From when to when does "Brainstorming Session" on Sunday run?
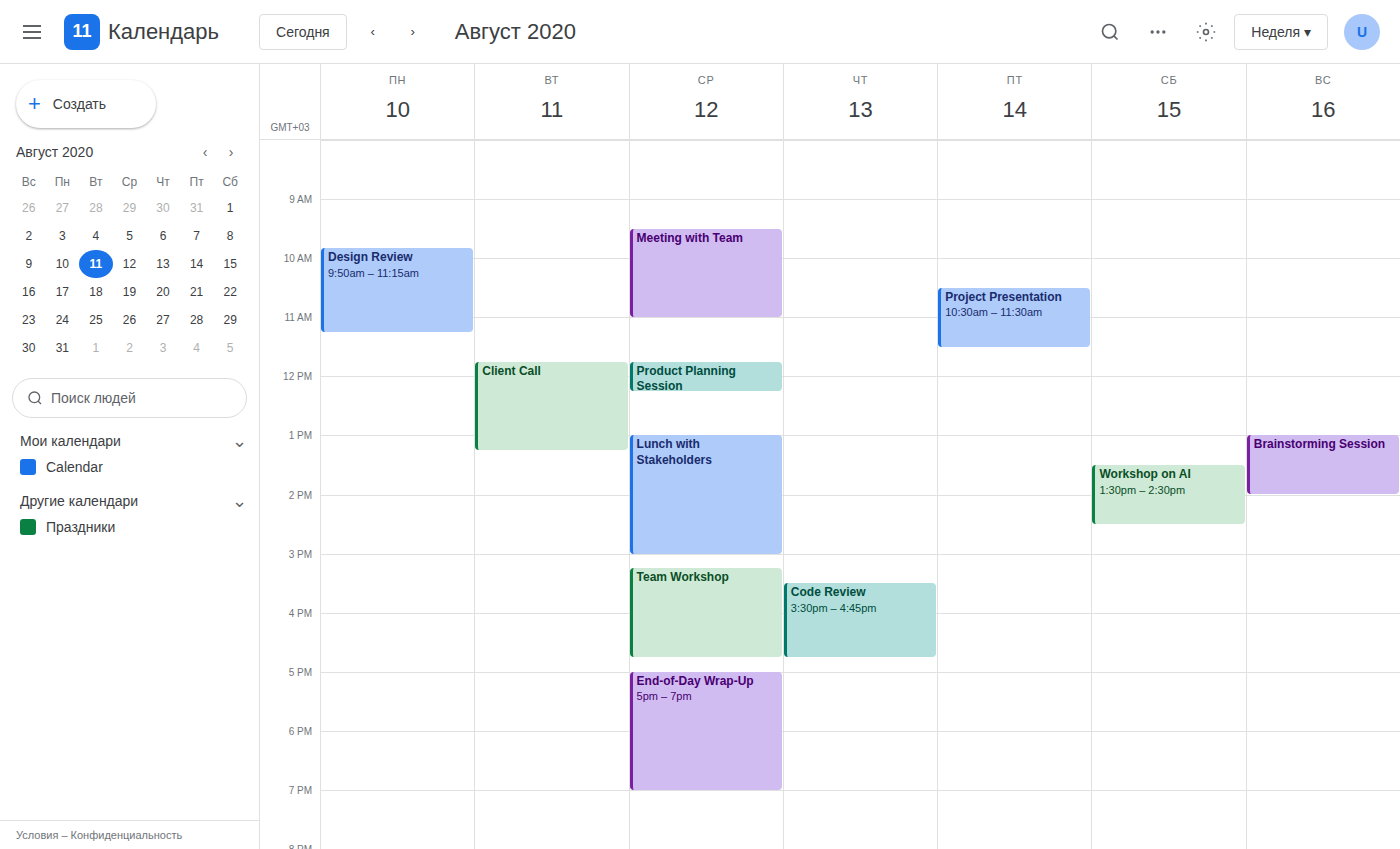
1:00 PM to 2:00 PM